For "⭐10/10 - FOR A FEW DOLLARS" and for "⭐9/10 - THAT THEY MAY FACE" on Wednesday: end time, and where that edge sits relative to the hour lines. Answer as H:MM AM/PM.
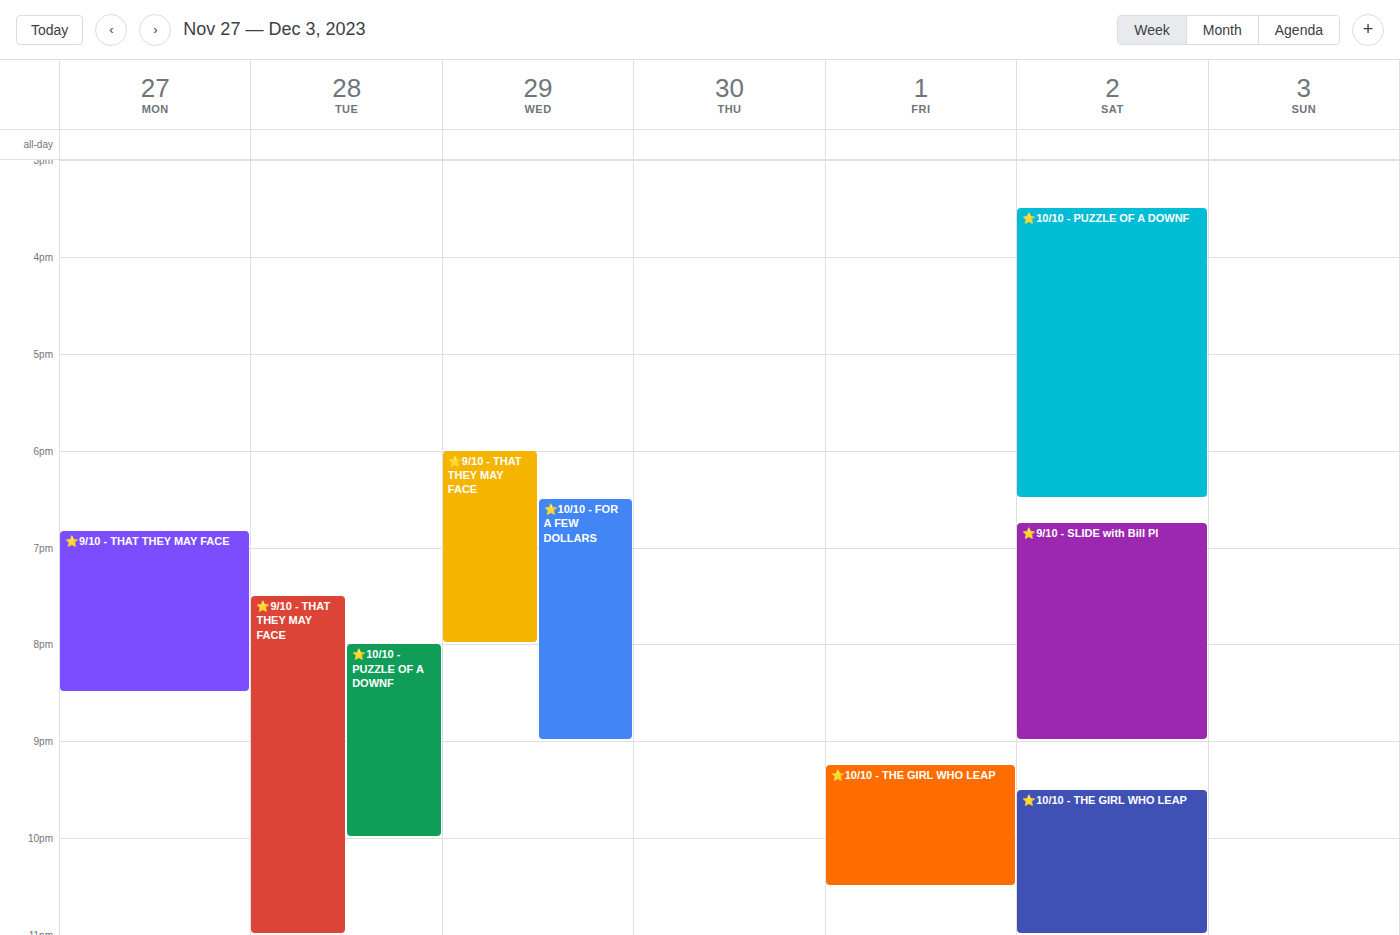
"⭐10/10 - FOR A FEW DOLLARS": 9:00 PM, exactly on the 9 PM line. "⭐9/10 - THAT THEY MAY FACE": 8:00 PM, exactly on the 8 PM line.